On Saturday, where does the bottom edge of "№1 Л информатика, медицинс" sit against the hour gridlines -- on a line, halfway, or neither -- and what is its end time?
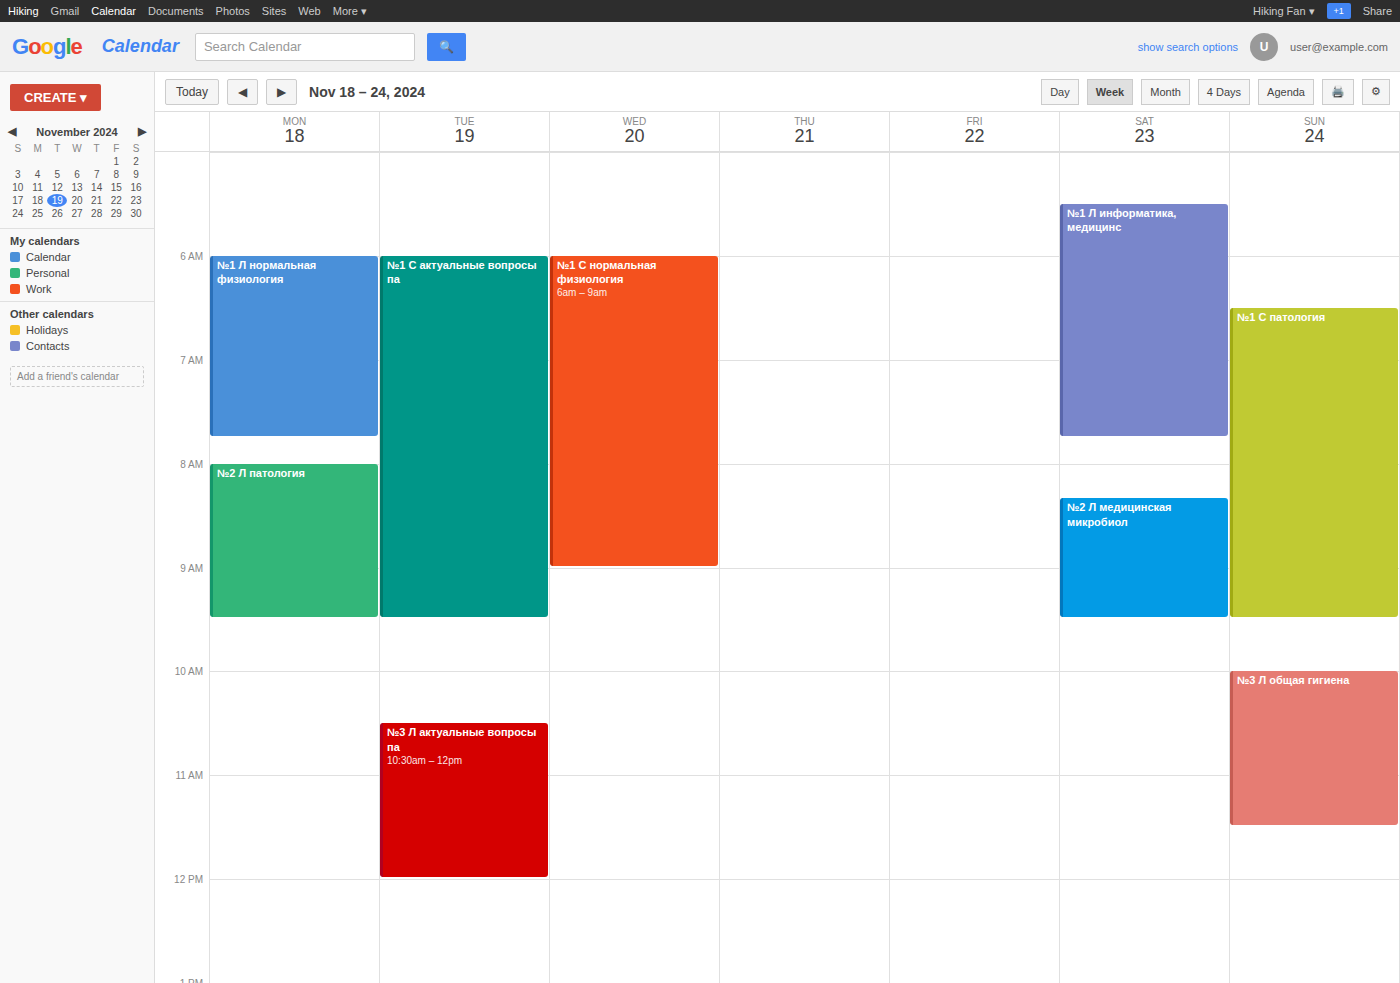
7:45 AM -- neither: three quarters of the way from the 7 AM line to the 8 AM line.